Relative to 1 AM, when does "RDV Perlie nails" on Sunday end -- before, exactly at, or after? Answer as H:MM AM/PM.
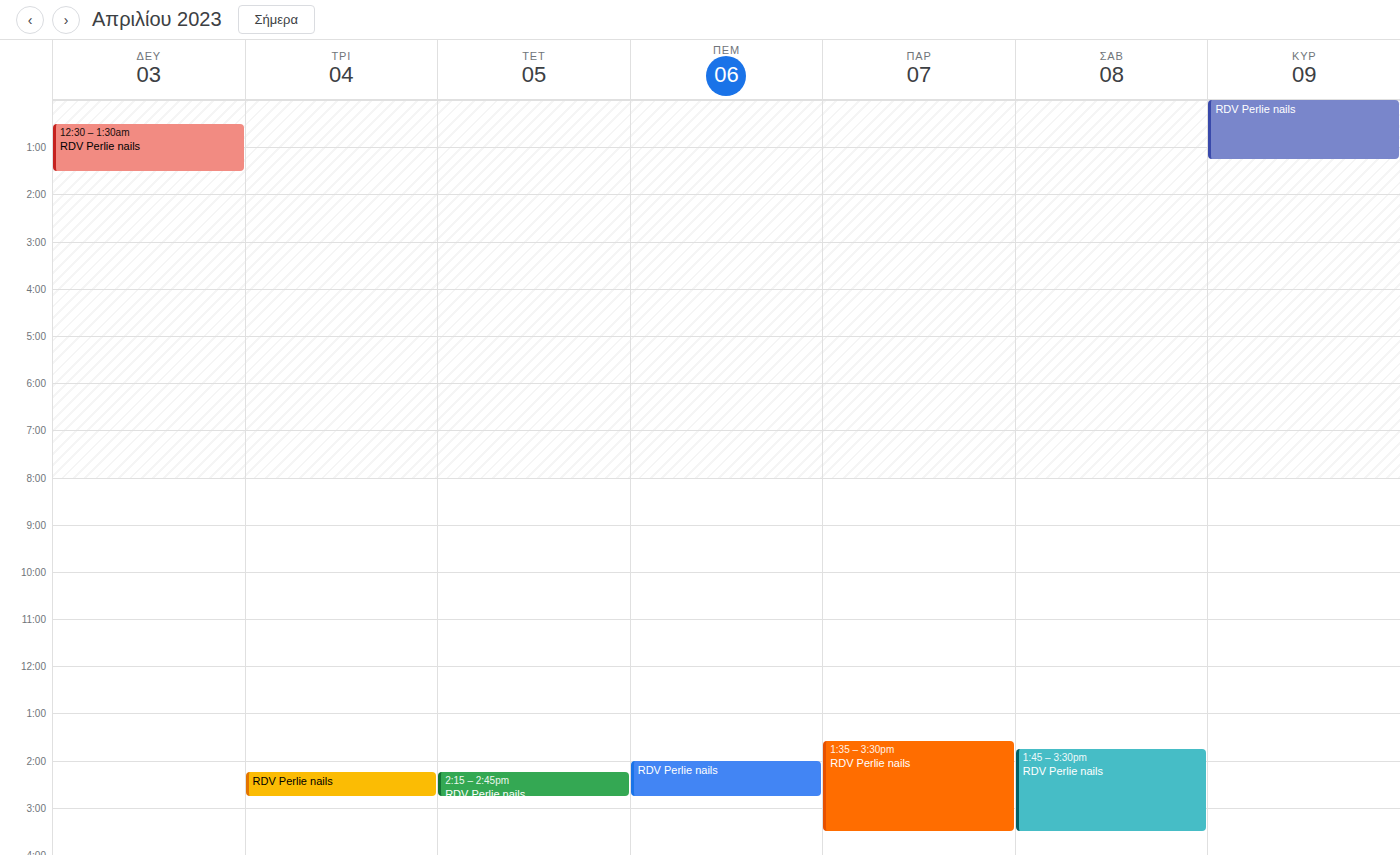
1:15 AM -- after 1 AM, 15 minutes below the 1 AM line.